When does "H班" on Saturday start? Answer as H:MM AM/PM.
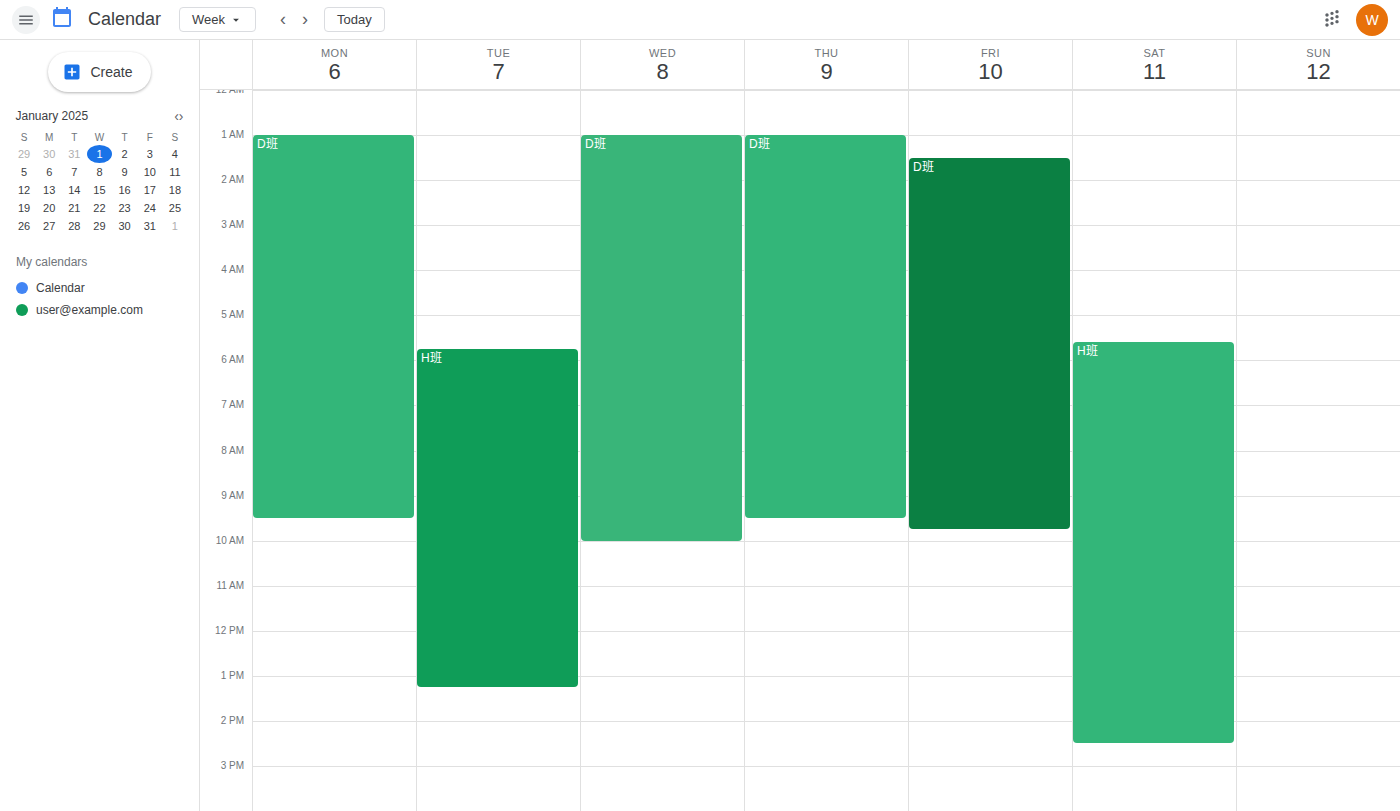
5:35 AM